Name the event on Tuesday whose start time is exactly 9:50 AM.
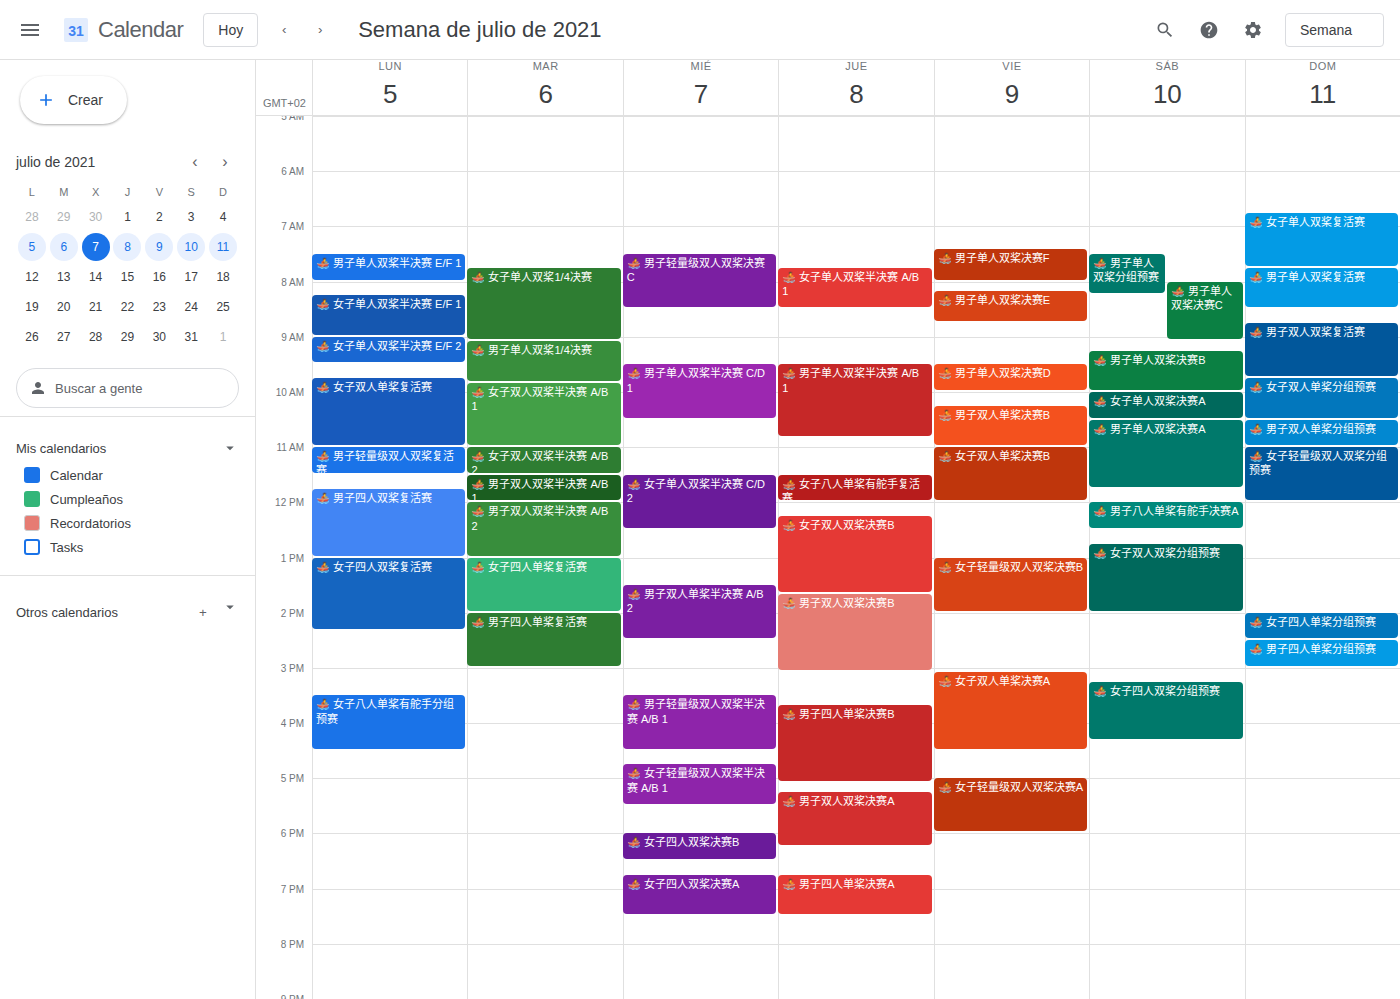
"🚣 女子双人双桨半决赛 A/B 1"